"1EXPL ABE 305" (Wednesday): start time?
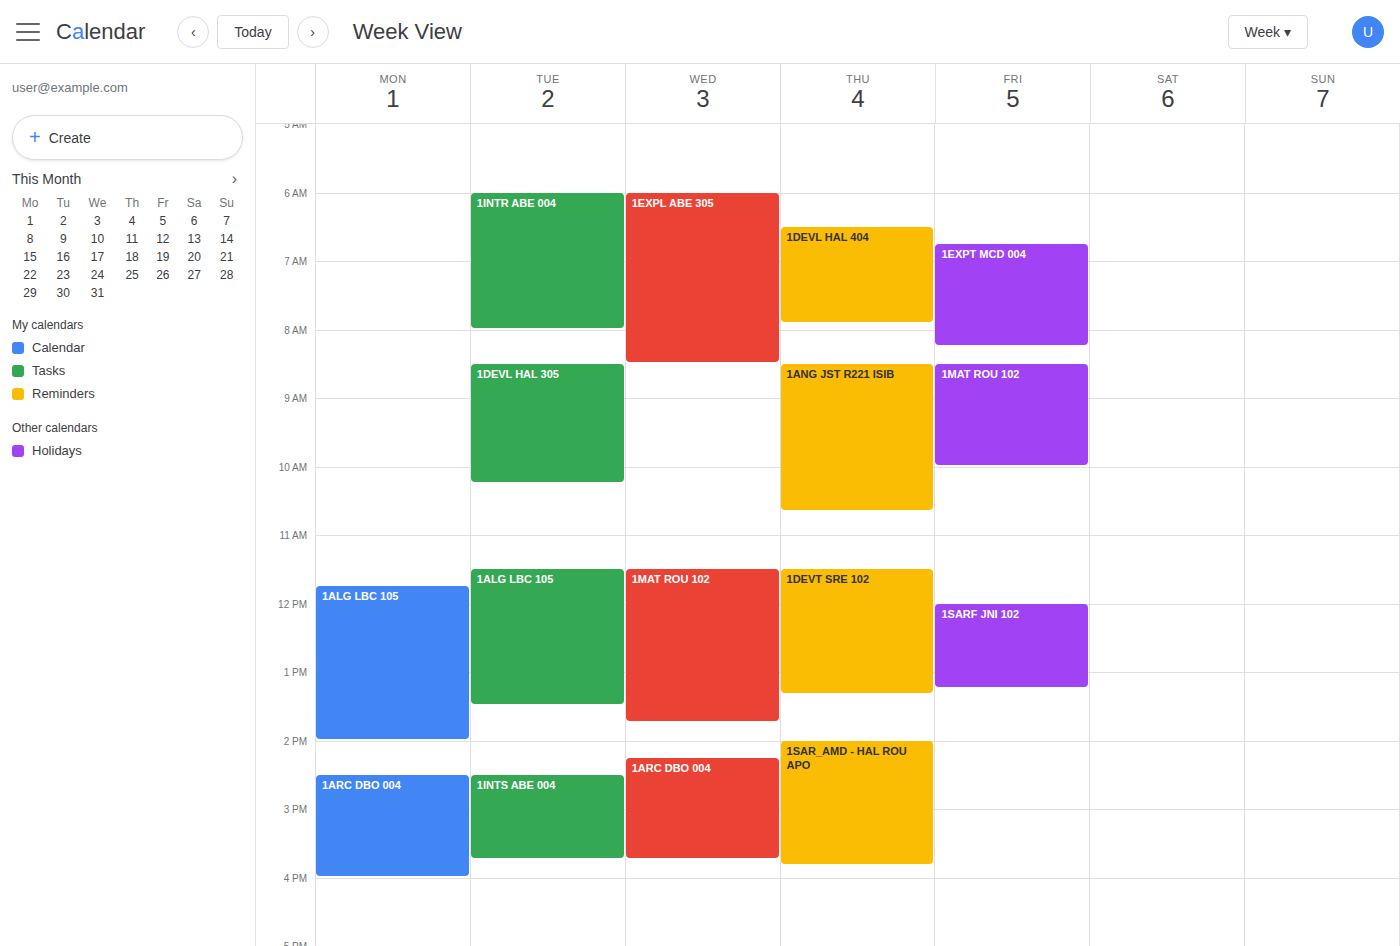
6:00 AM